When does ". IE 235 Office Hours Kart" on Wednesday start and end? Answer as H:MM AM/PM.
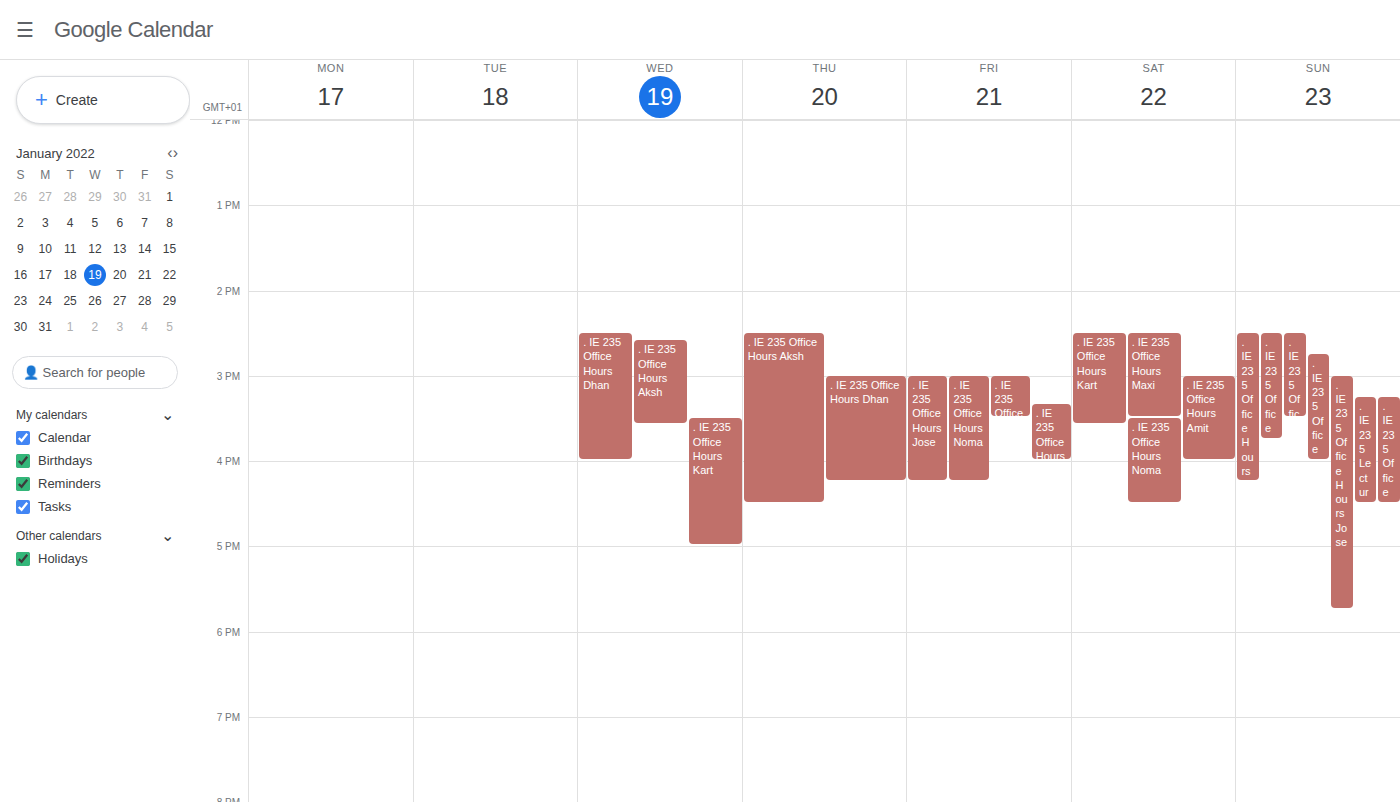
3:30 PM to 5:00 PM